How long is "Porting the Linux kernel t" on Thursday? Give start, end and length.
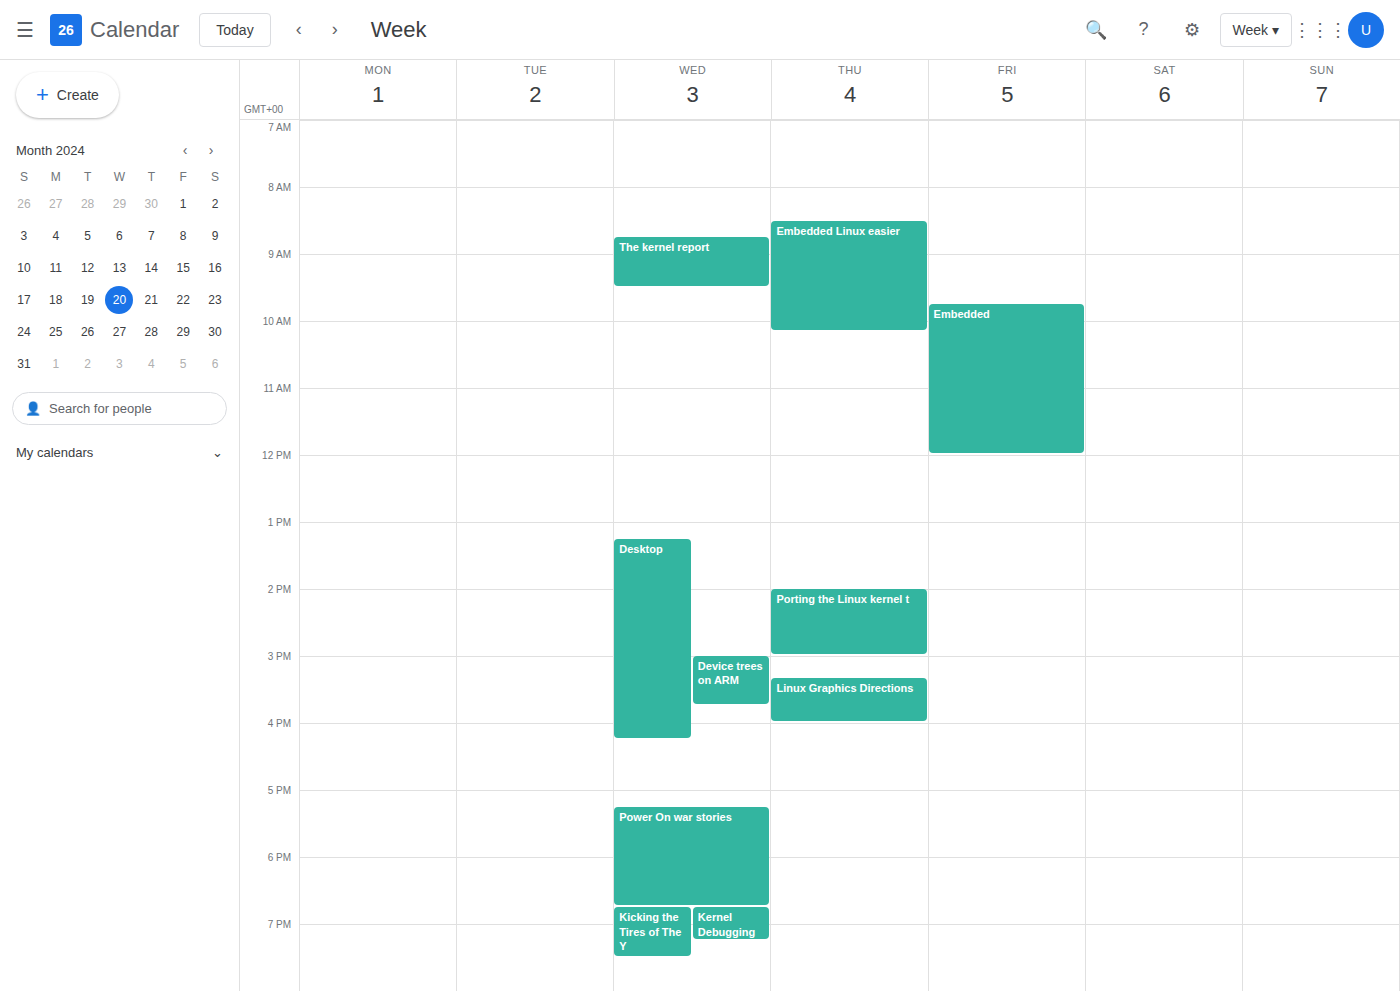
14:00 to 15:00, 1 hour